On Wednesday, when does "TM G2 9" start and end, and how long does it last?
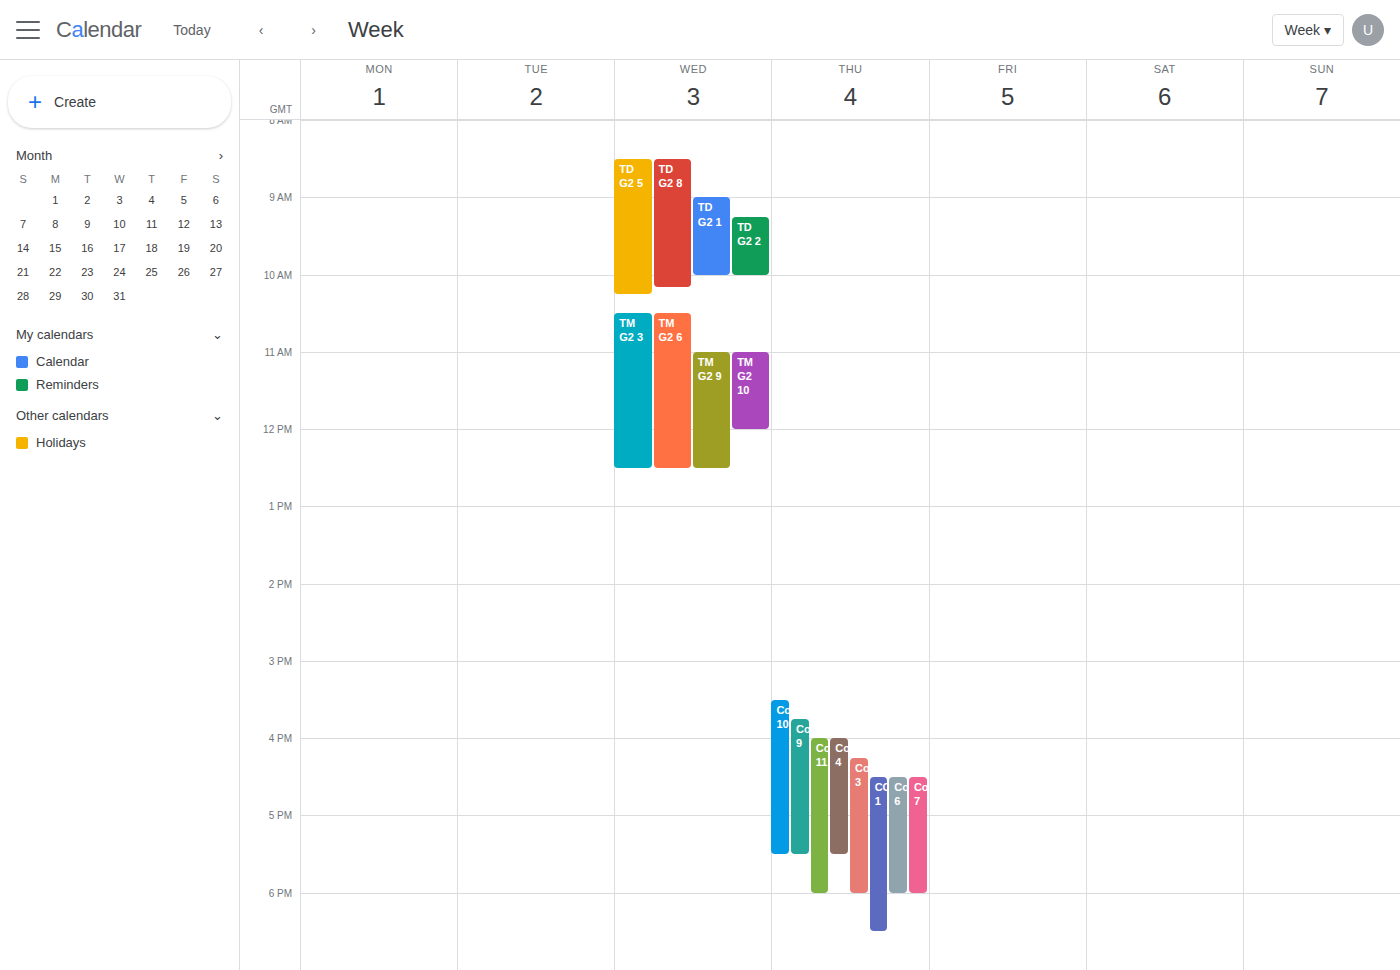
11:00 AM to 12:30 PM, 1 hour 30 minutes